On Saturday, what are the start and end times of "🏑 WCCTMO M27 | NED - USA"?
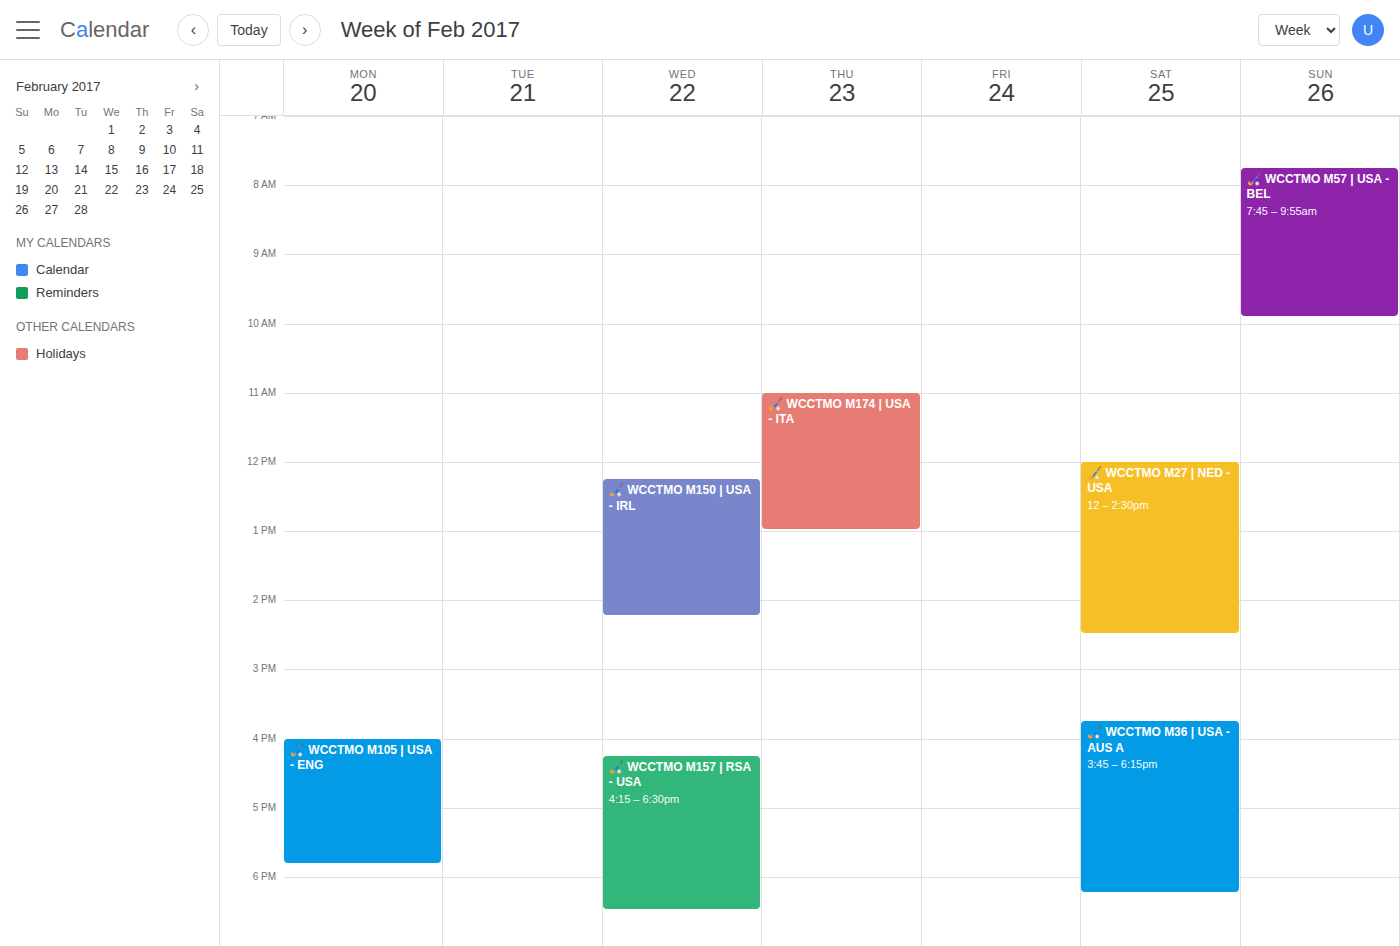
12:00 PM to 2:30 PM